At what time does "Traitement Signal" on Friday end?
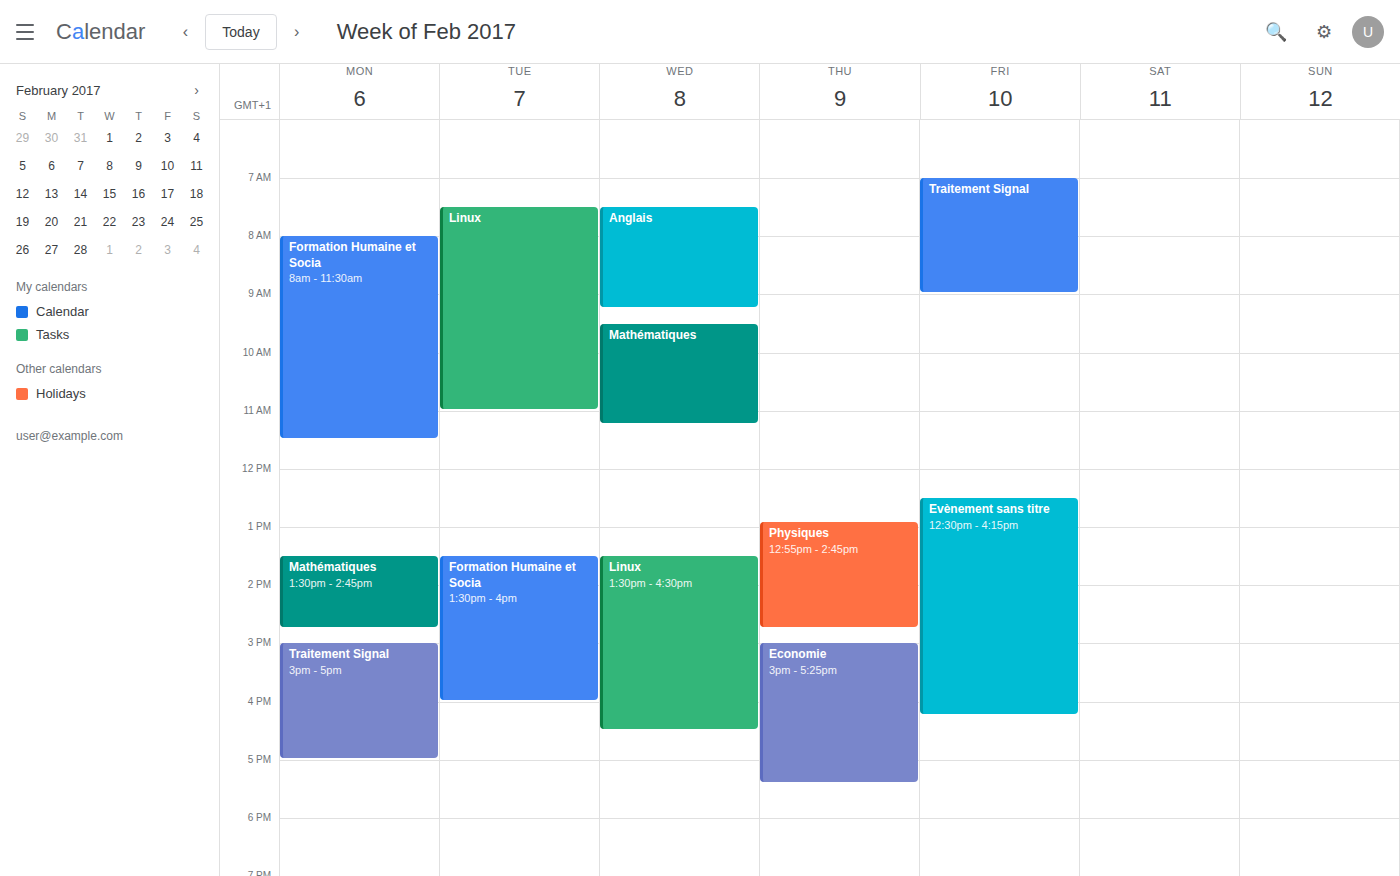
9:00 AM